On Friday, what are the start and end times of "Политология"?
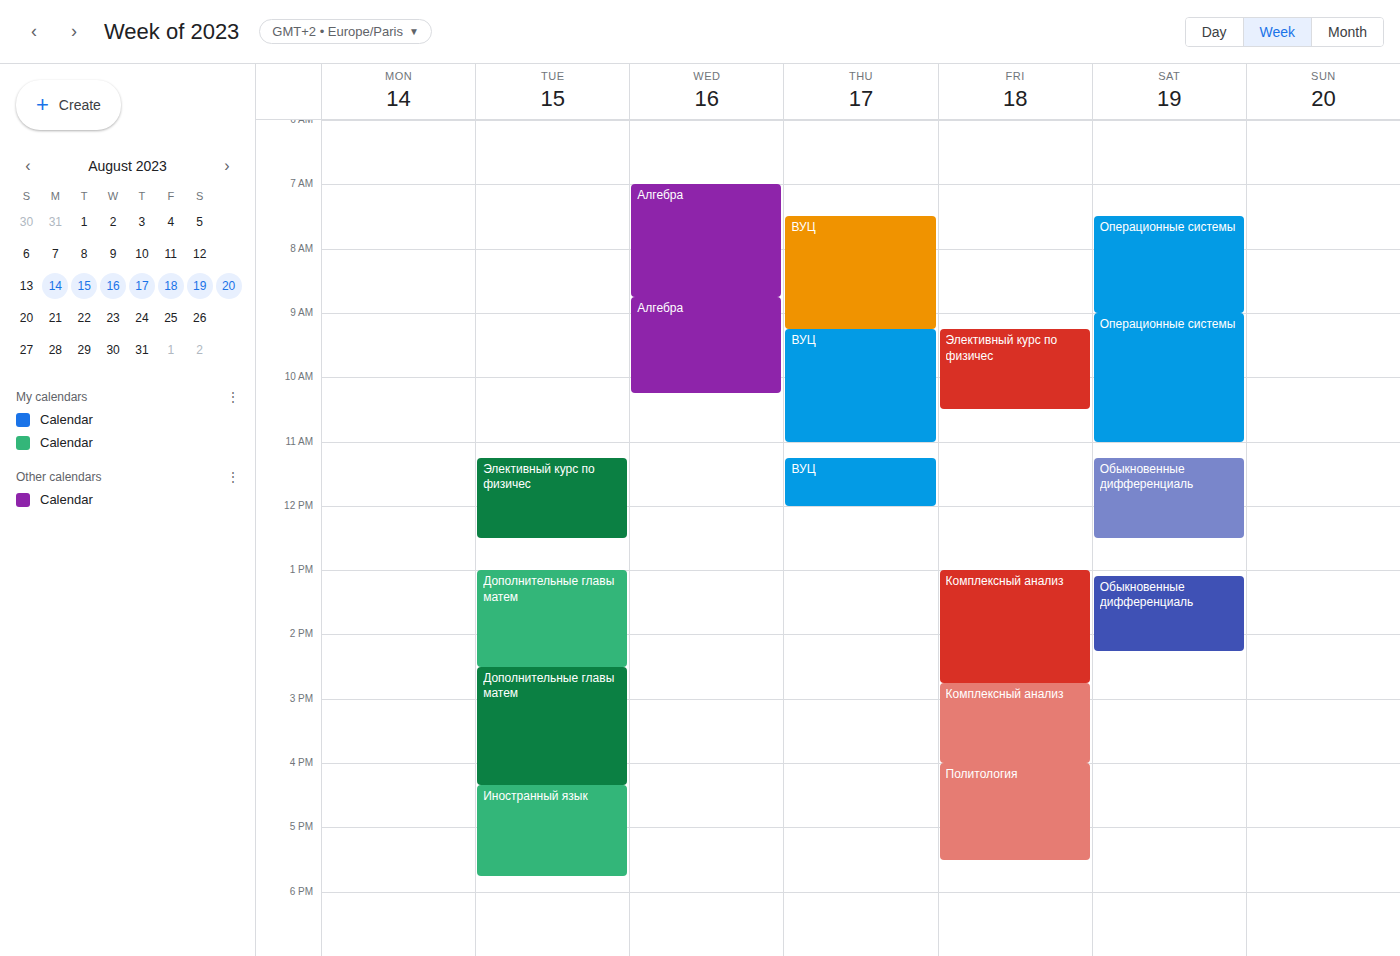
16:00 to 17:30